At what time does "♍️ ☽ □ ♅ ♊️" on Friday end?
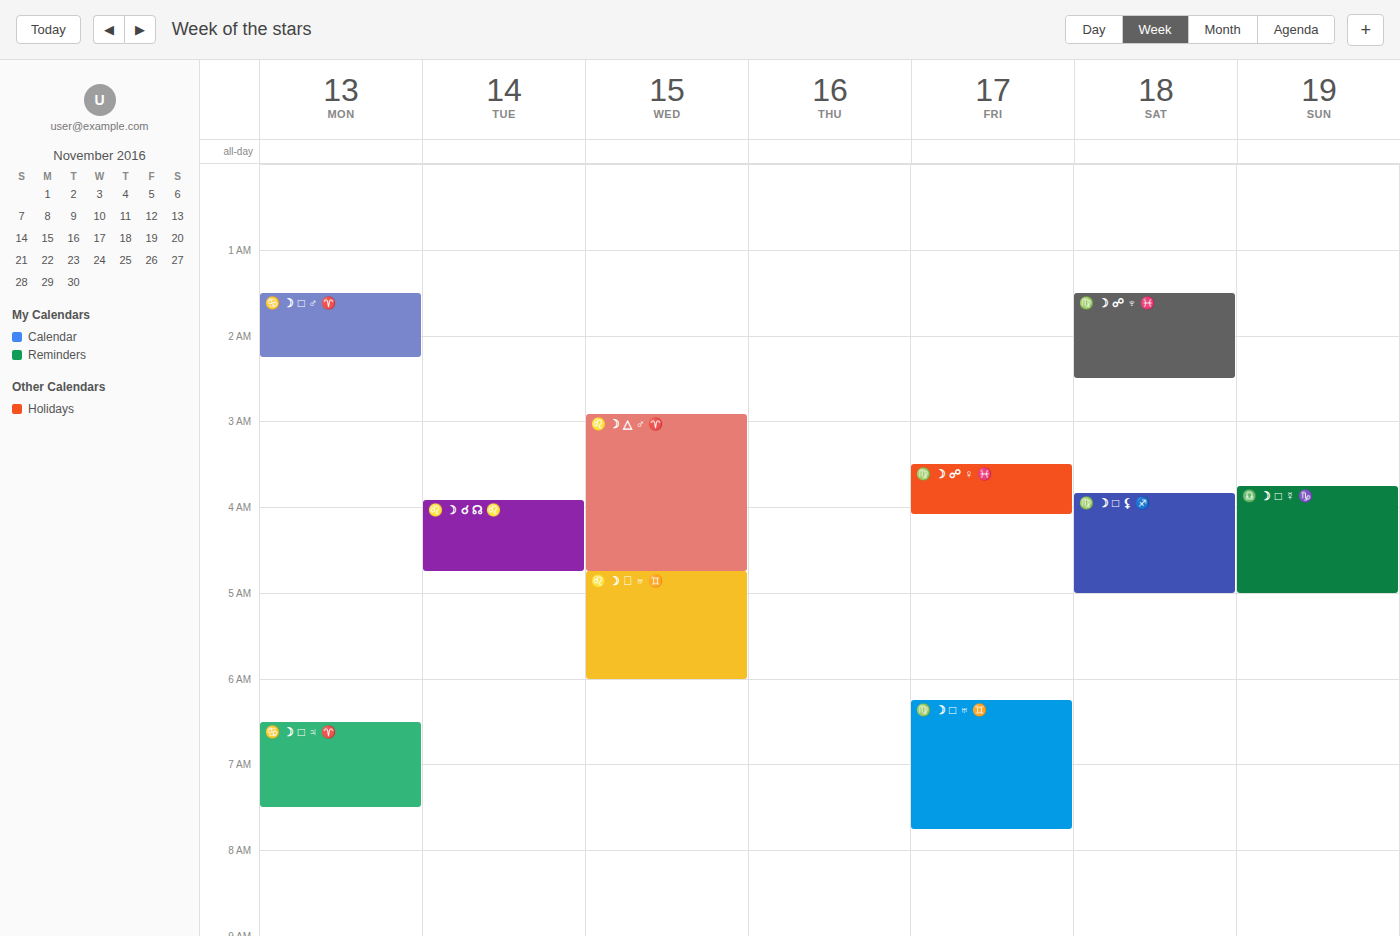
7:45 AM